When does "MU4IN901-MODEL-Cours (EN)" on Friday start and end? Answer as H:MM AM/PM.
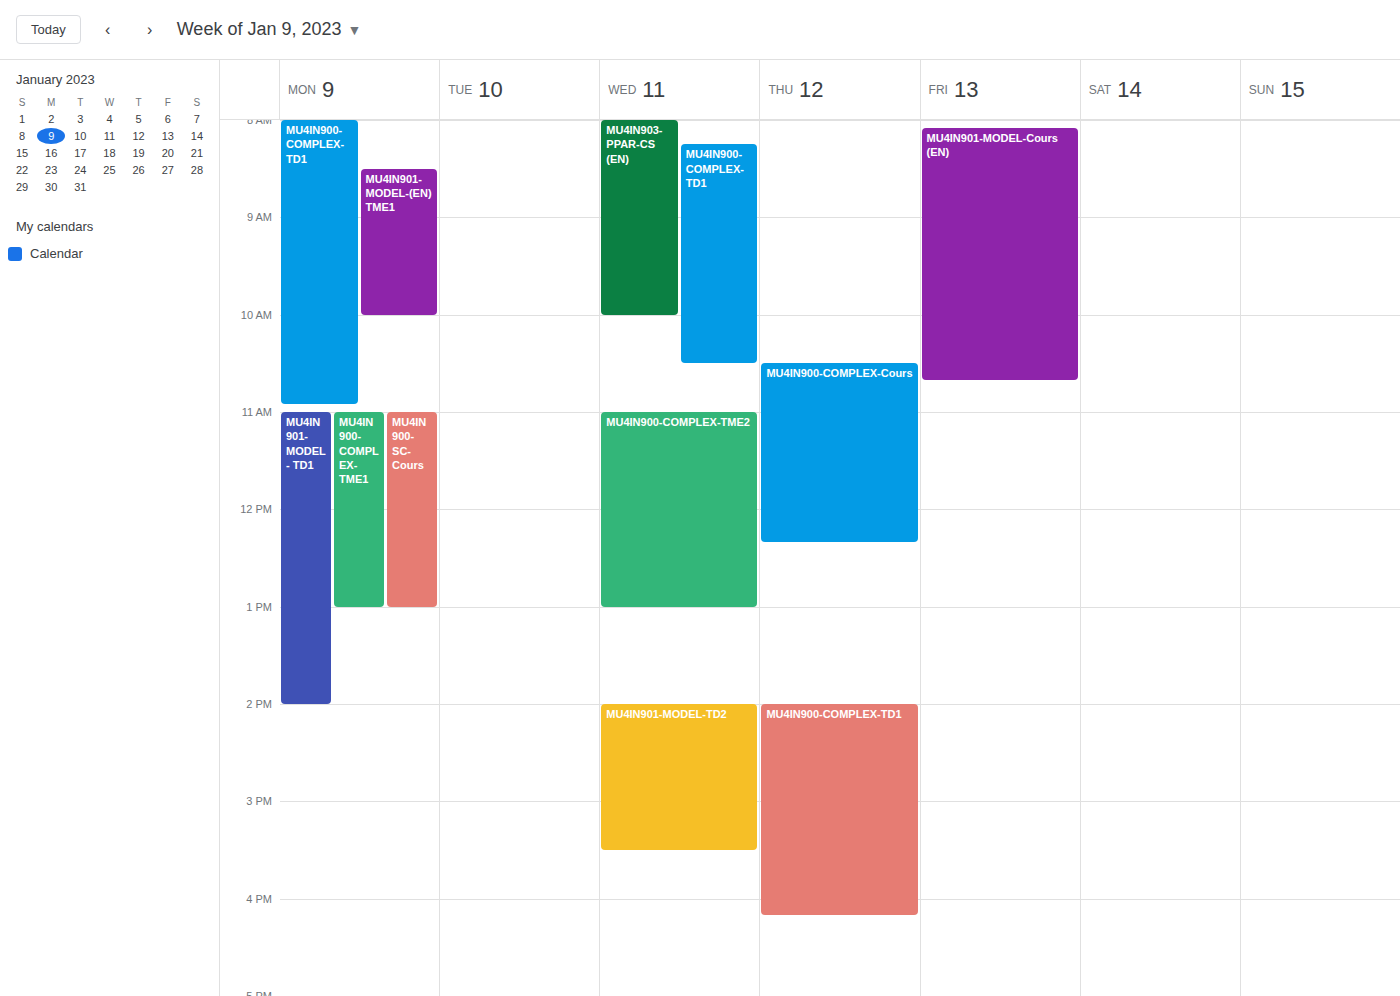
8:05 AM to 10:40 AM